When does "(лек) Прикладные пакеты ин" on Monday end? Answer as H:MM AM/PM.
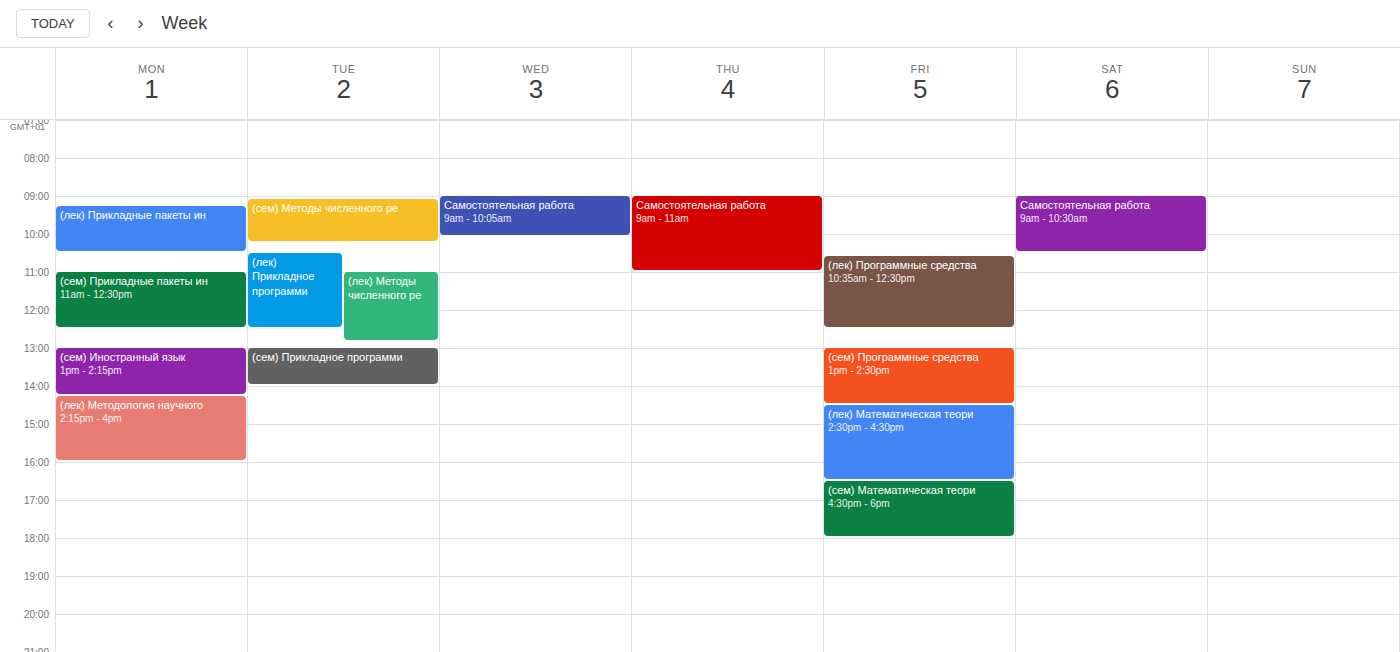
10:30 AM